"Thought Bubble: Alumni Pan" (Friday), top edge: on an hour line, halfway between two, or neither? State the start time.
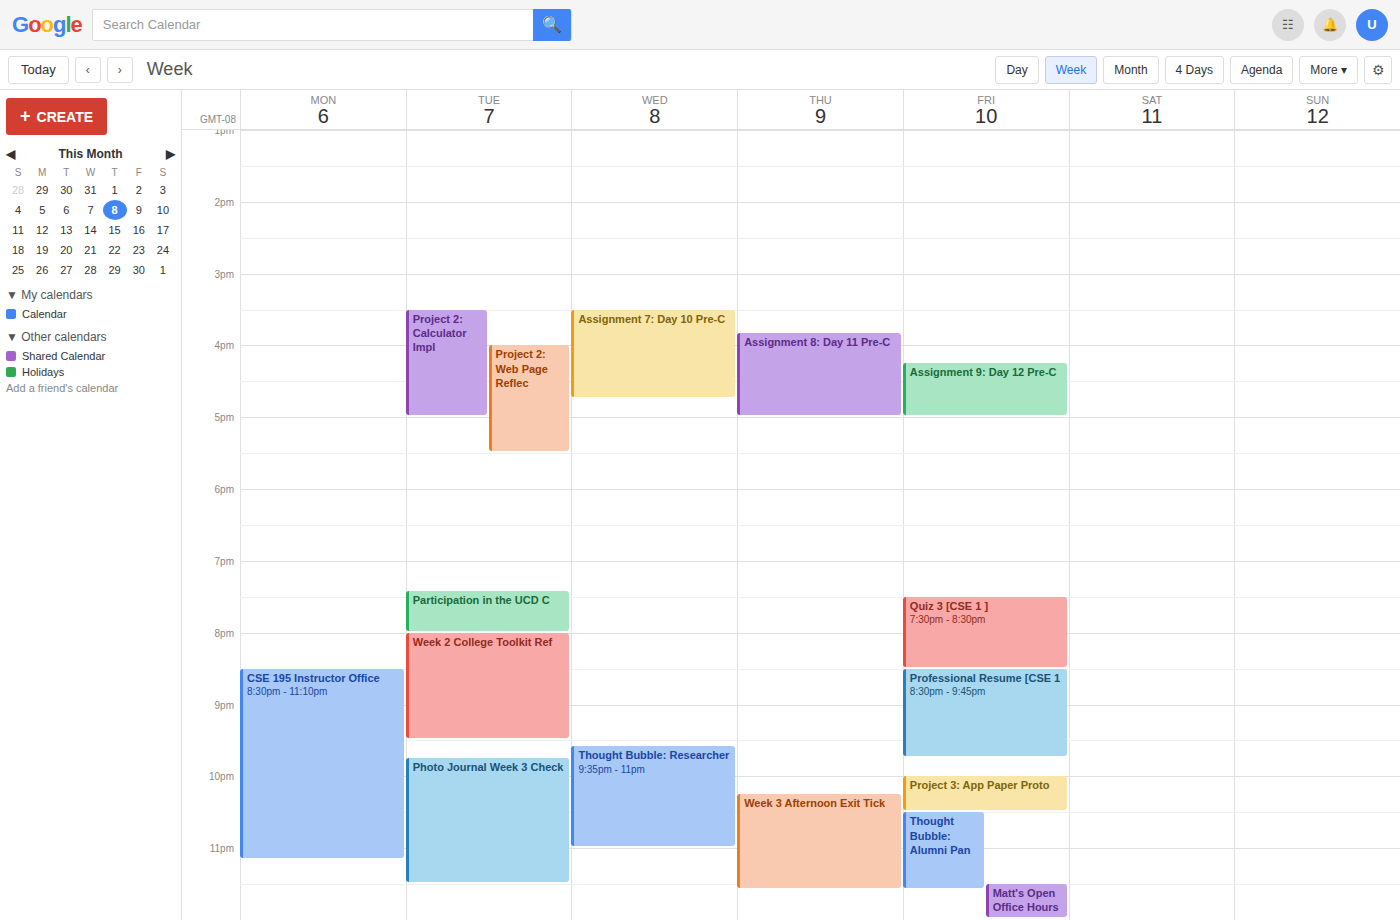
10:30 PM -- halfway between the 10 PM and 11 PM lines.